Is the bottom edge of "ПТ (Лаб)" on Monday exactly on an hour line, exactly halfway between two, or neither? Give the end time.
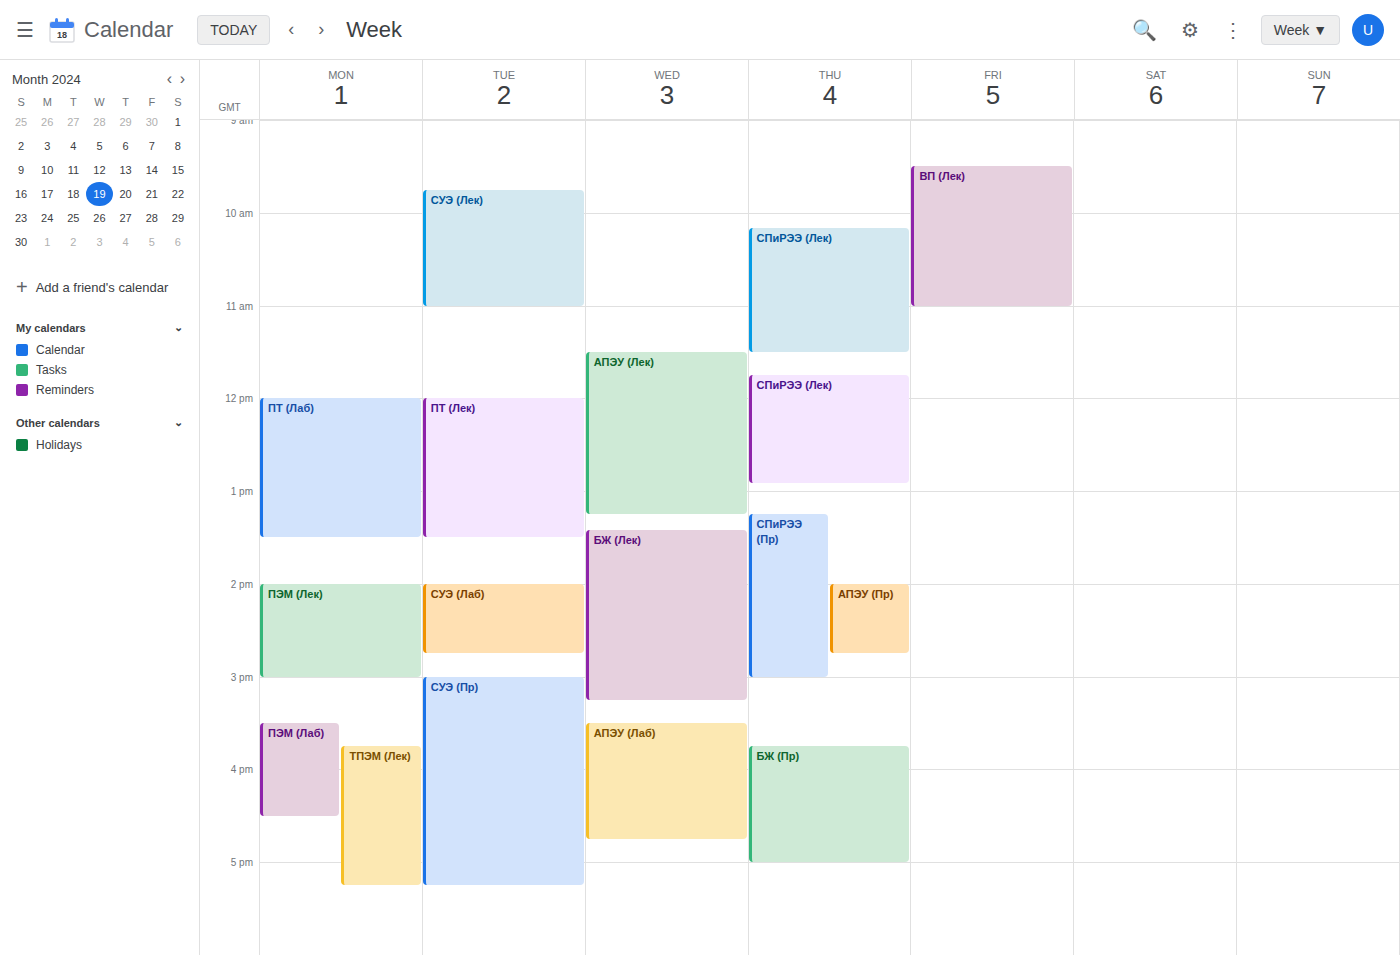
1:30 PM -- halfway between the 1 PM and 2 PM lines.